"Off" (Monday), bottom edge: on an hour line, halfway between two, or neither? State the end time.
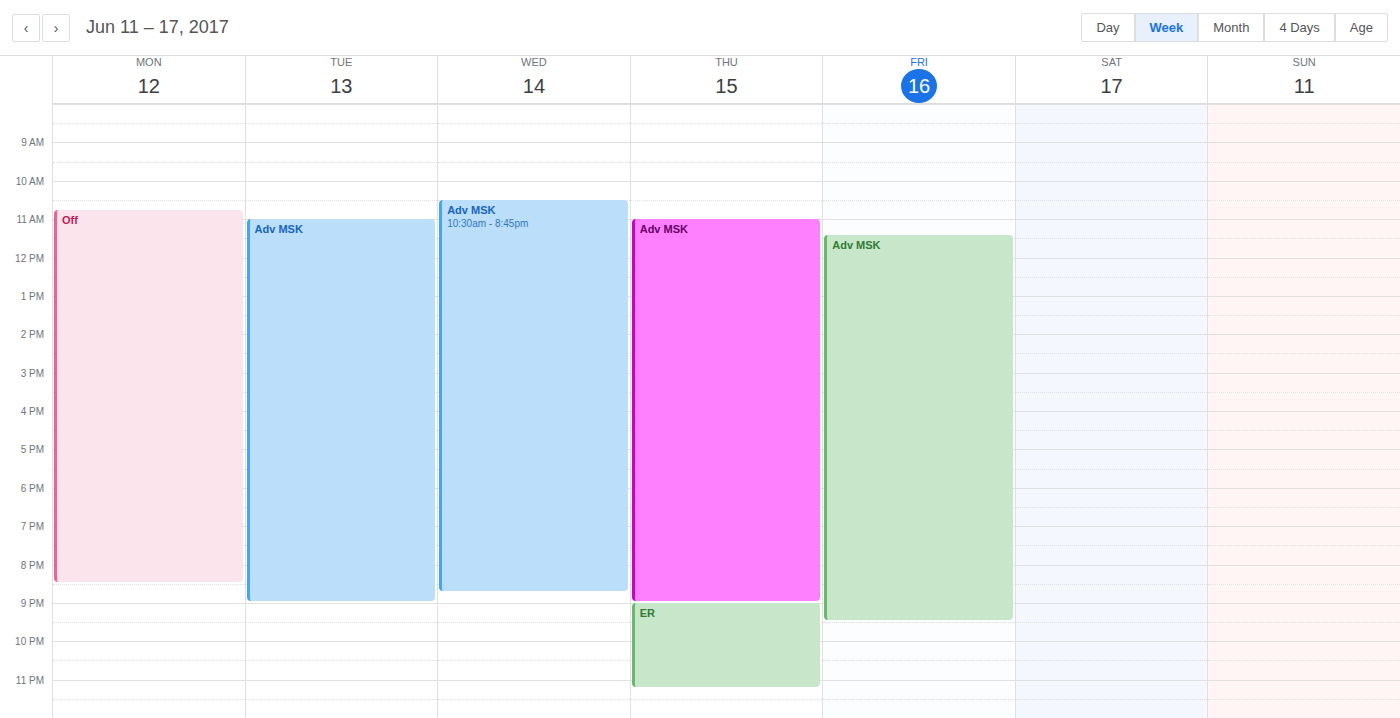
8:30 PM -- halfway between the 8 PM and 9 PM lines.